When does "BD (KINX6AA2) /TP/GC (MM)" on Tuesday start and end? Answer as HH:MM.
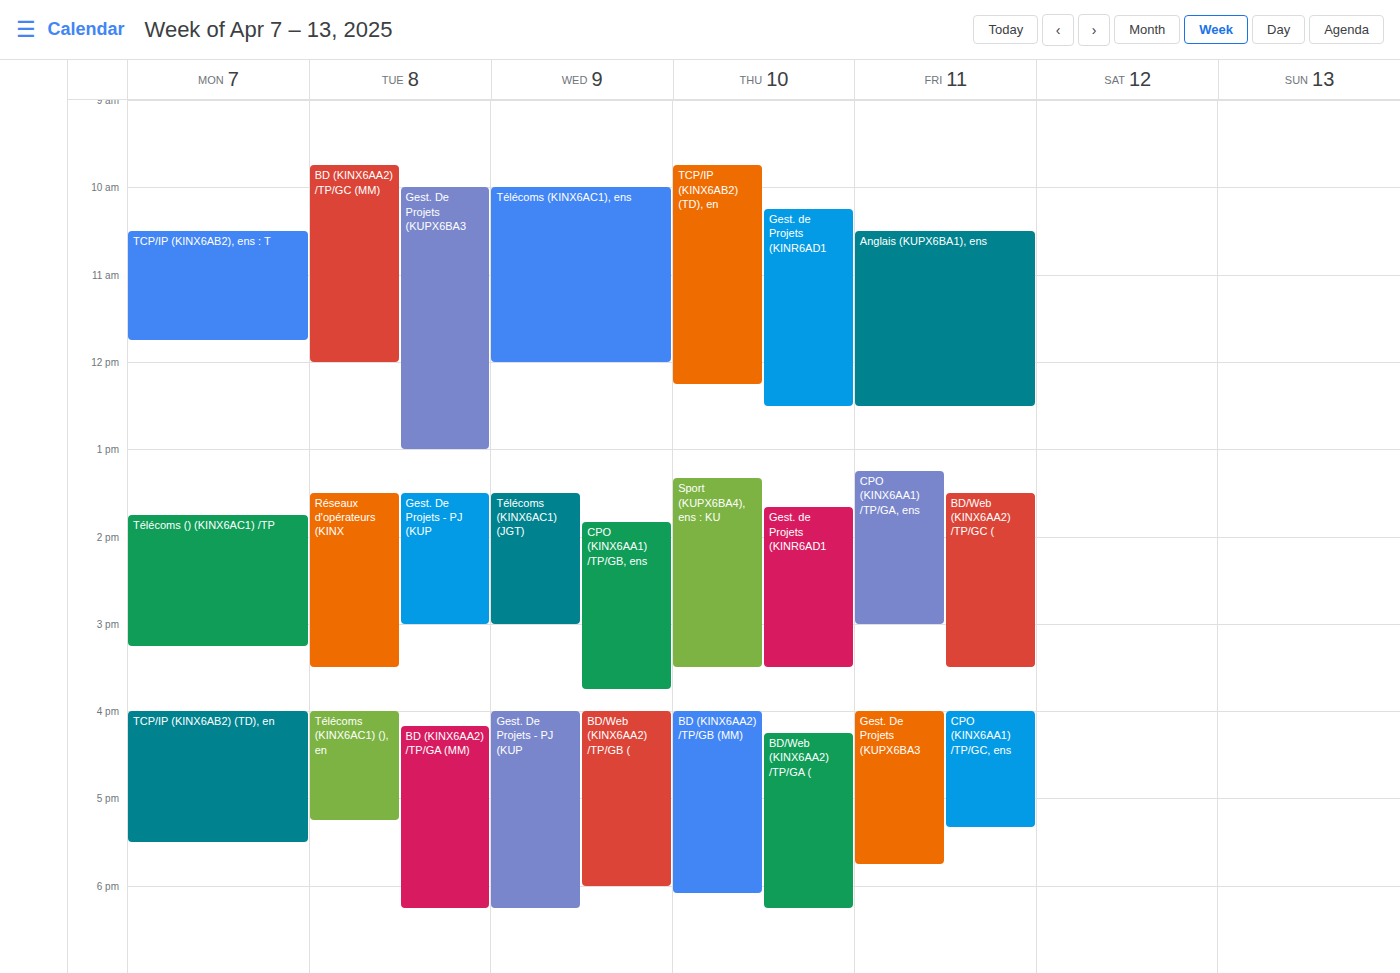
09:45 to 12:00